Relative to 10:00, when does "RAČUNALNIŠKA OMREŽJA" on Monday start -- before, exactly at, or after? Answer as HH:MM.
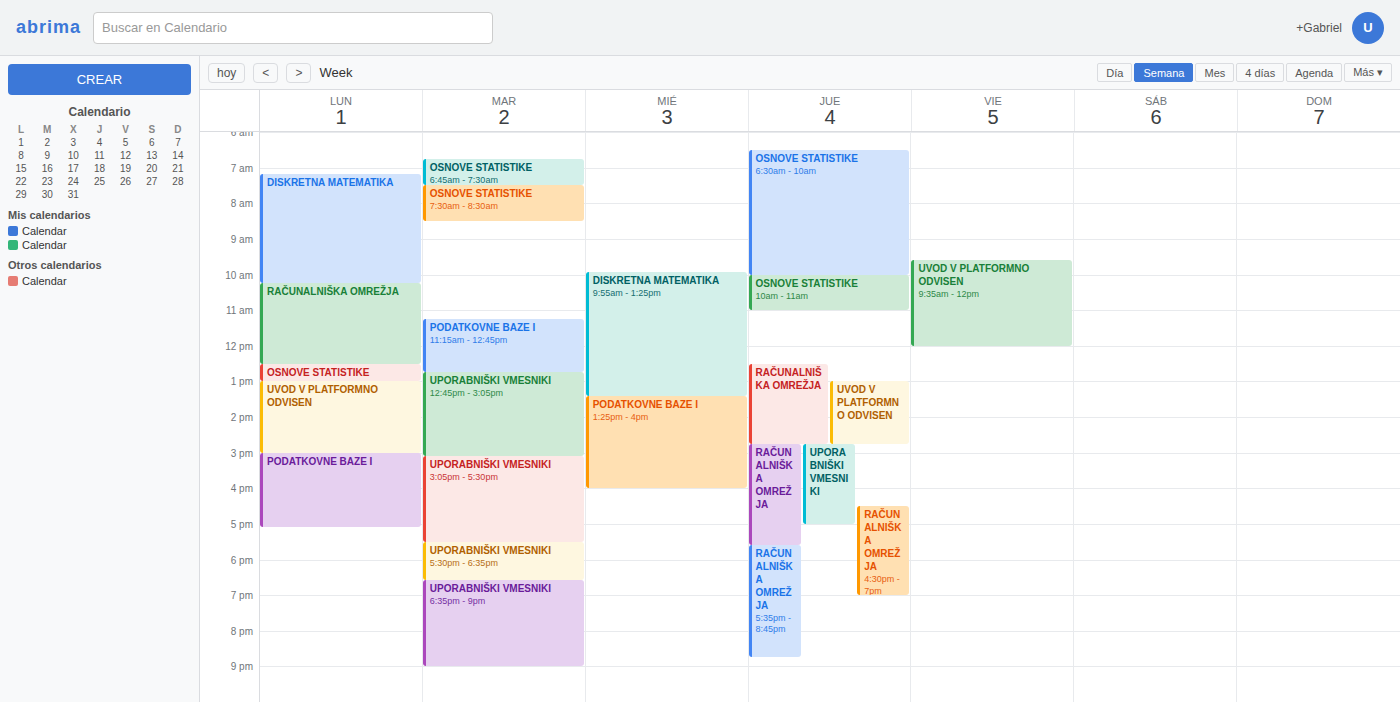
10:15 -- after 10:00, 15 minutes below the 10:00 line.